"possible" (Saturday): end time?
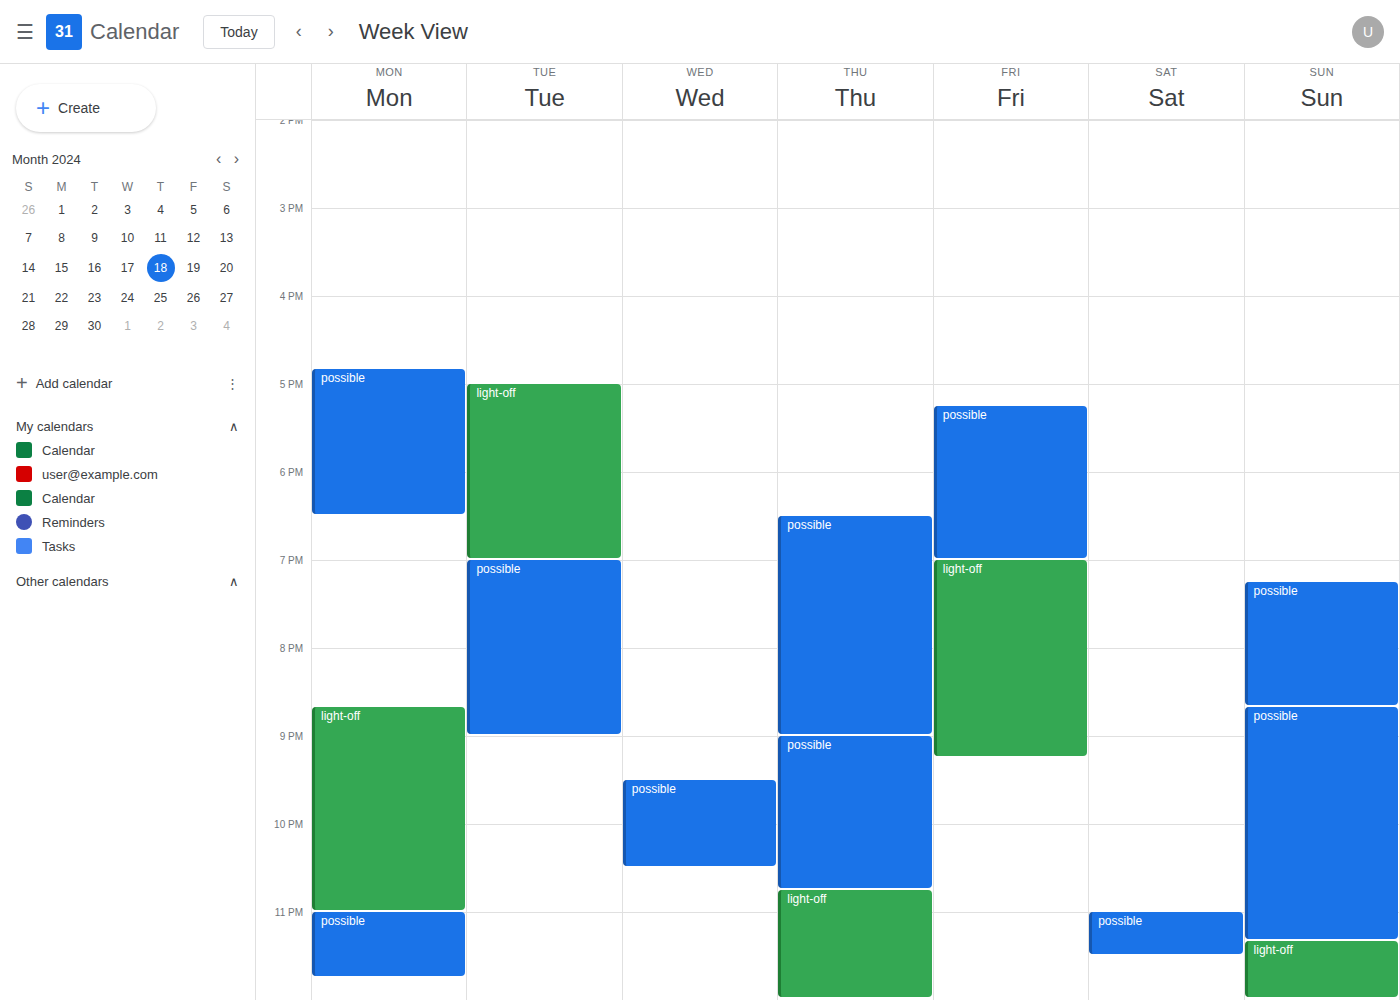
11:30 PM